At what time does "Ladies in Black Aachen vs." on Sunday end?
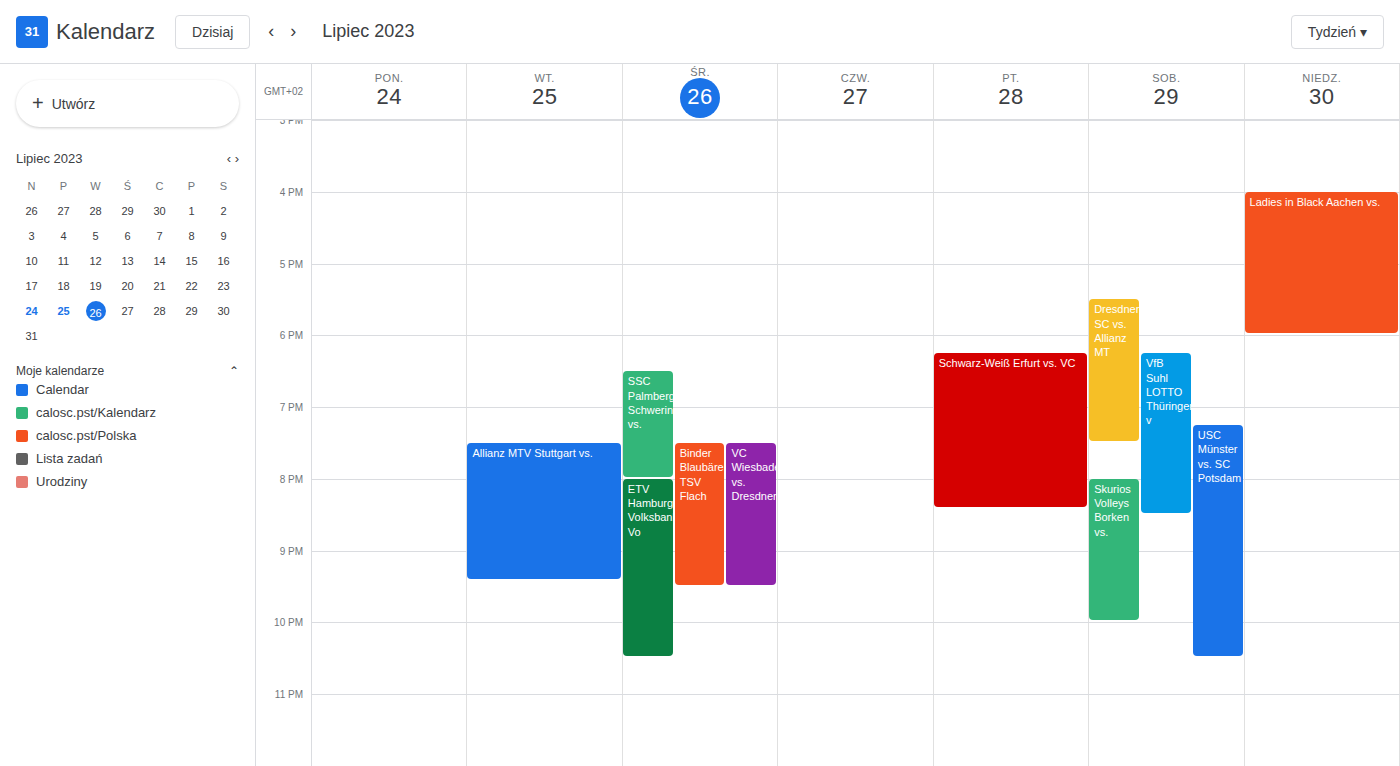
6:00 PM